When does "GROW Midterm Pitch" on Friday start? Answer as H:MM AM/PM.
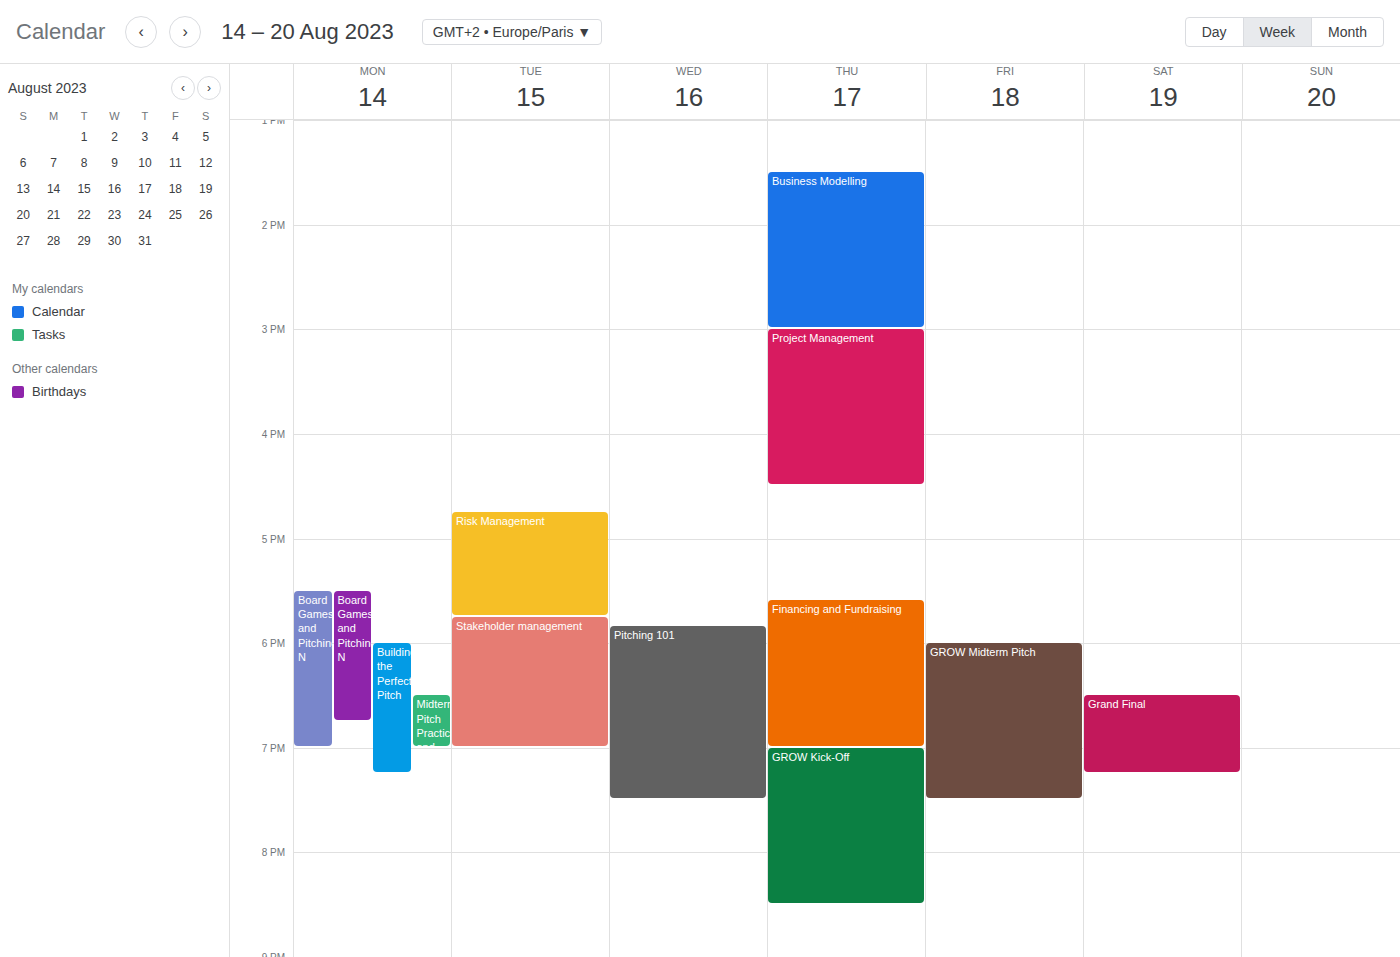
6:00 PM